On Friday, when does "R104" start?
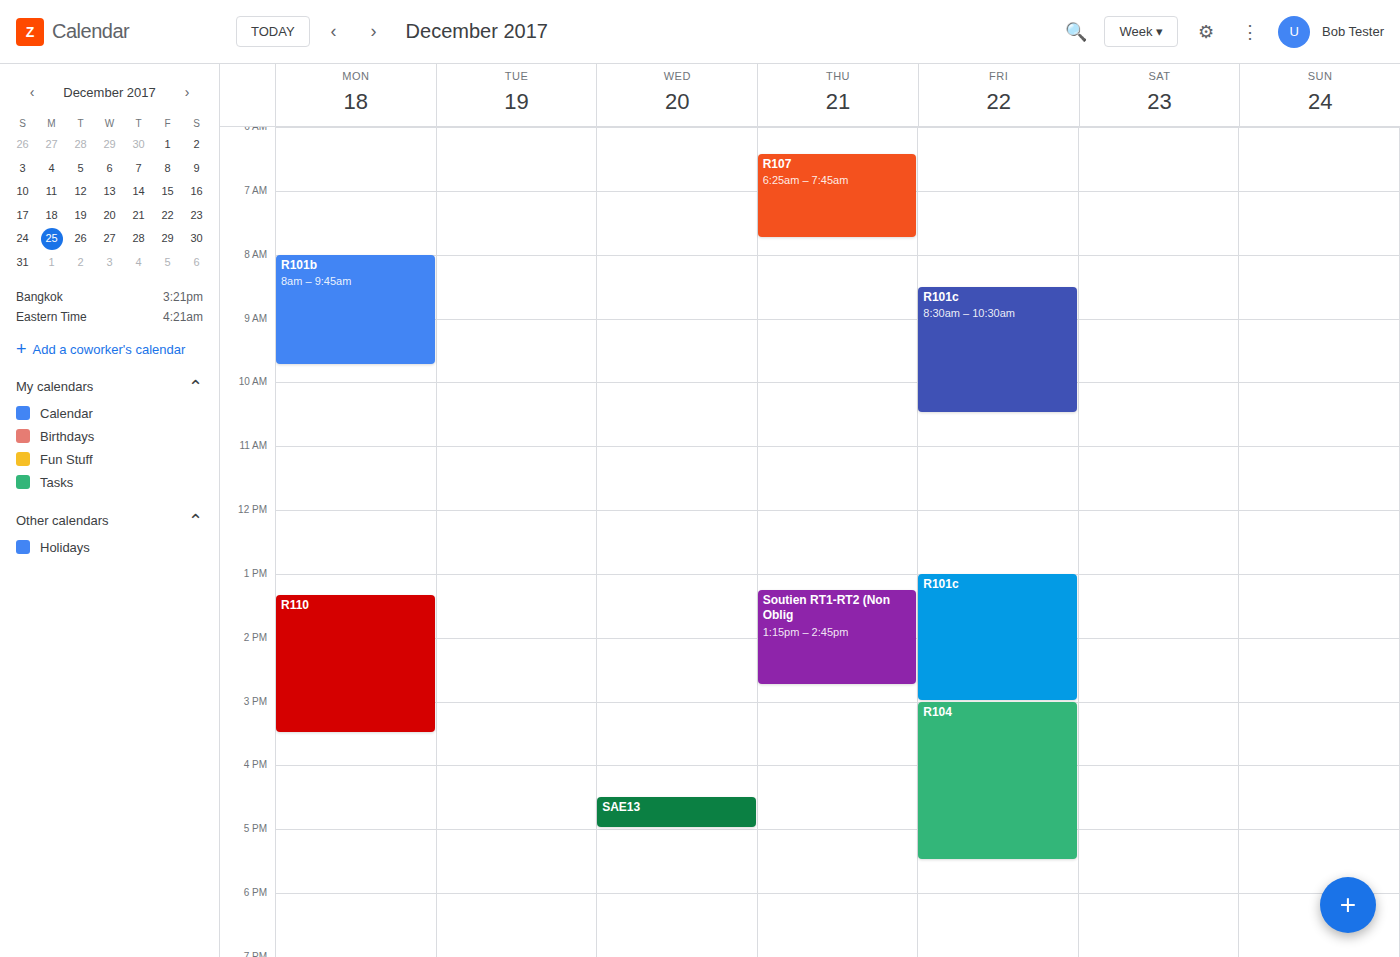
3:00 PM